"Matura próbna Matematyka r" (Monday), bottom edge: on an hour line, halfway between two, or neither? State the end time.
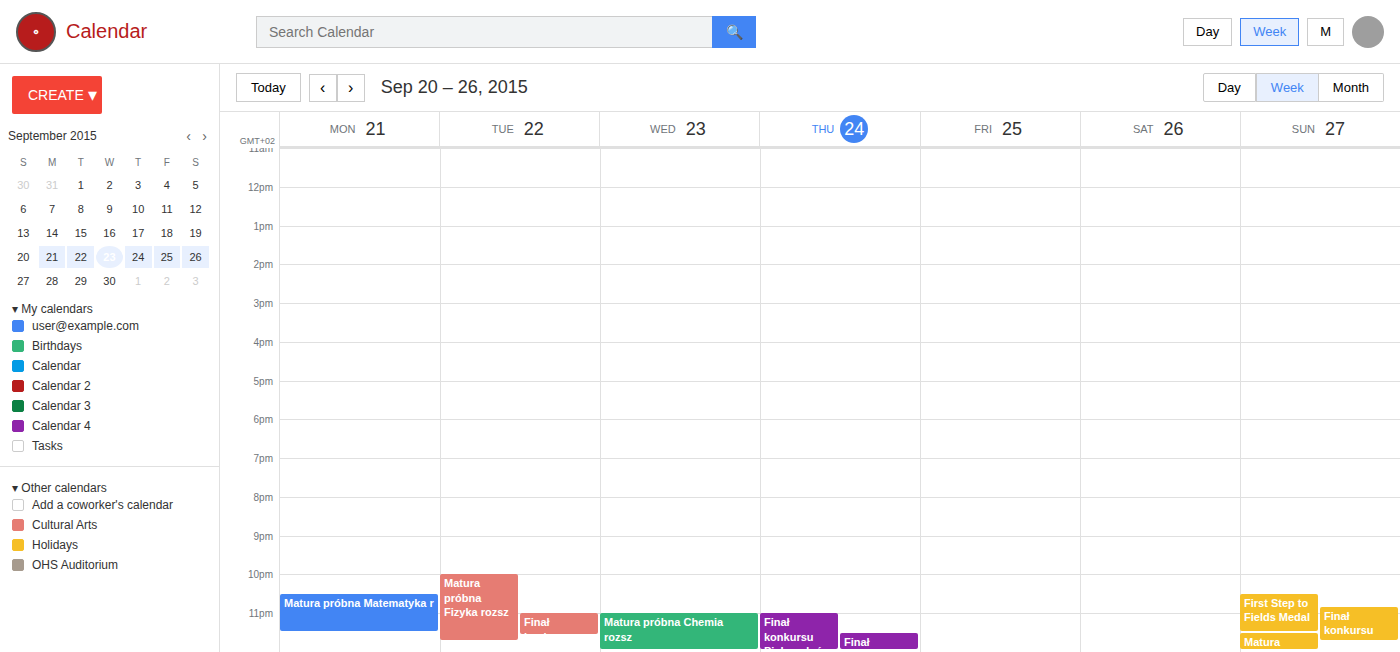
11:30 PM -- halfway between the 11 PM and 12 AM lines.